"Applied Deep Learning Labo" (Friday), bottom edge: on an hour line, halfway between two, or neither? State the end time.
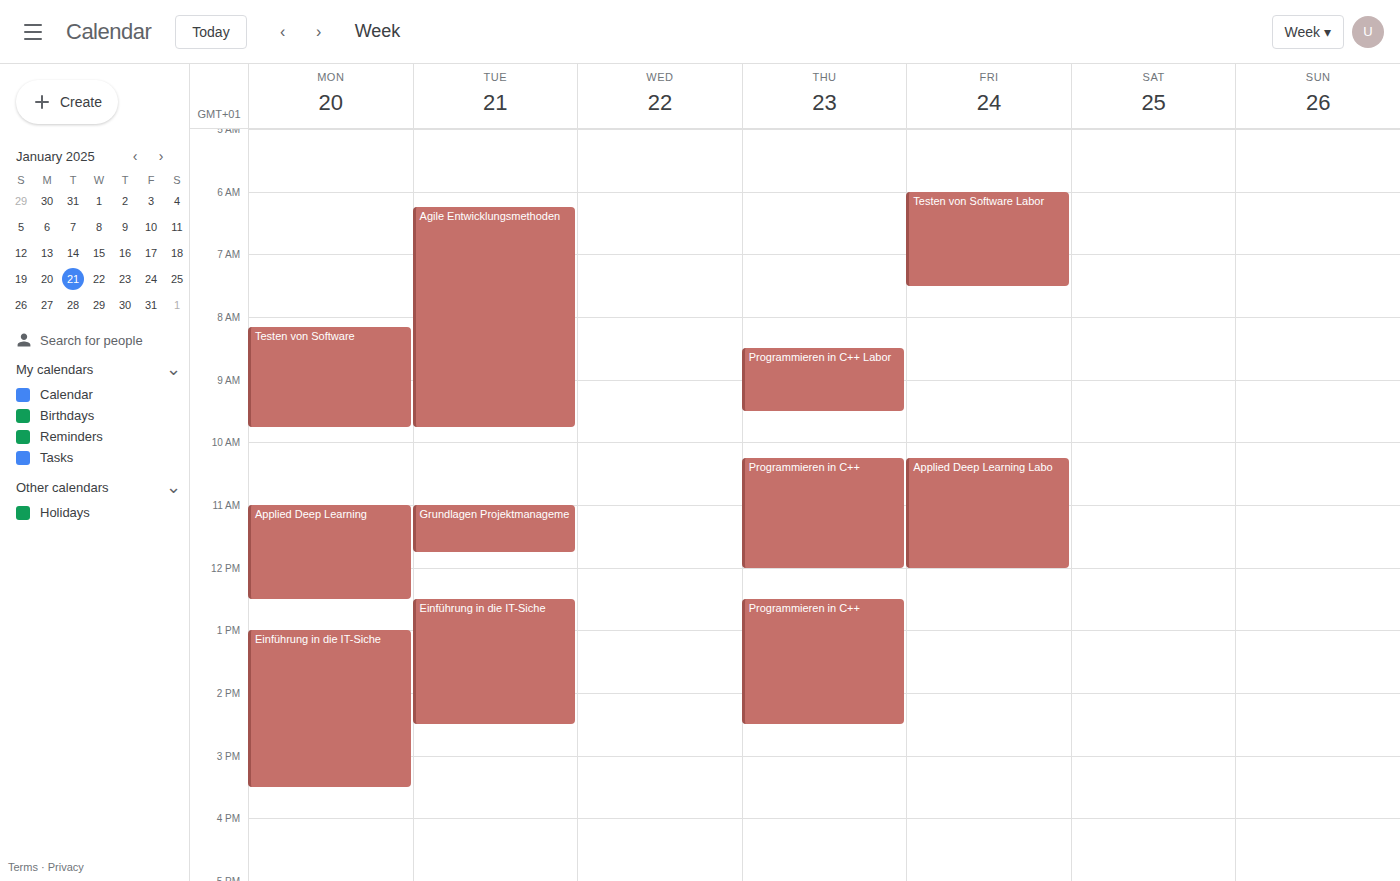
12:00 -- exactly on the 12:00 line.